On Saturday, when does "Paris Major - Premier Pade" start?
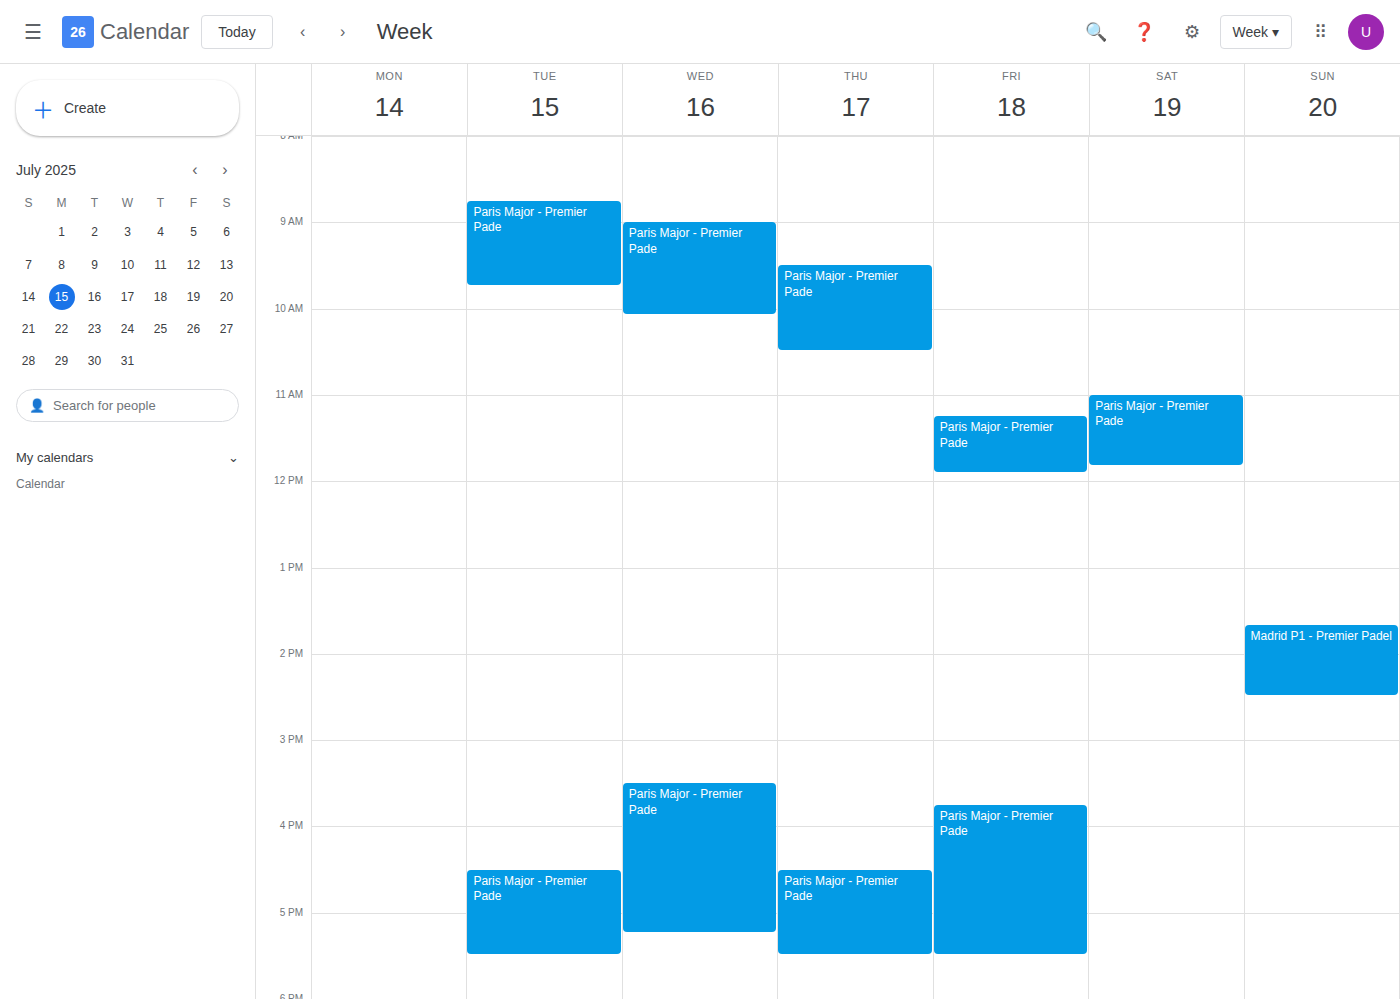
11:00 AM